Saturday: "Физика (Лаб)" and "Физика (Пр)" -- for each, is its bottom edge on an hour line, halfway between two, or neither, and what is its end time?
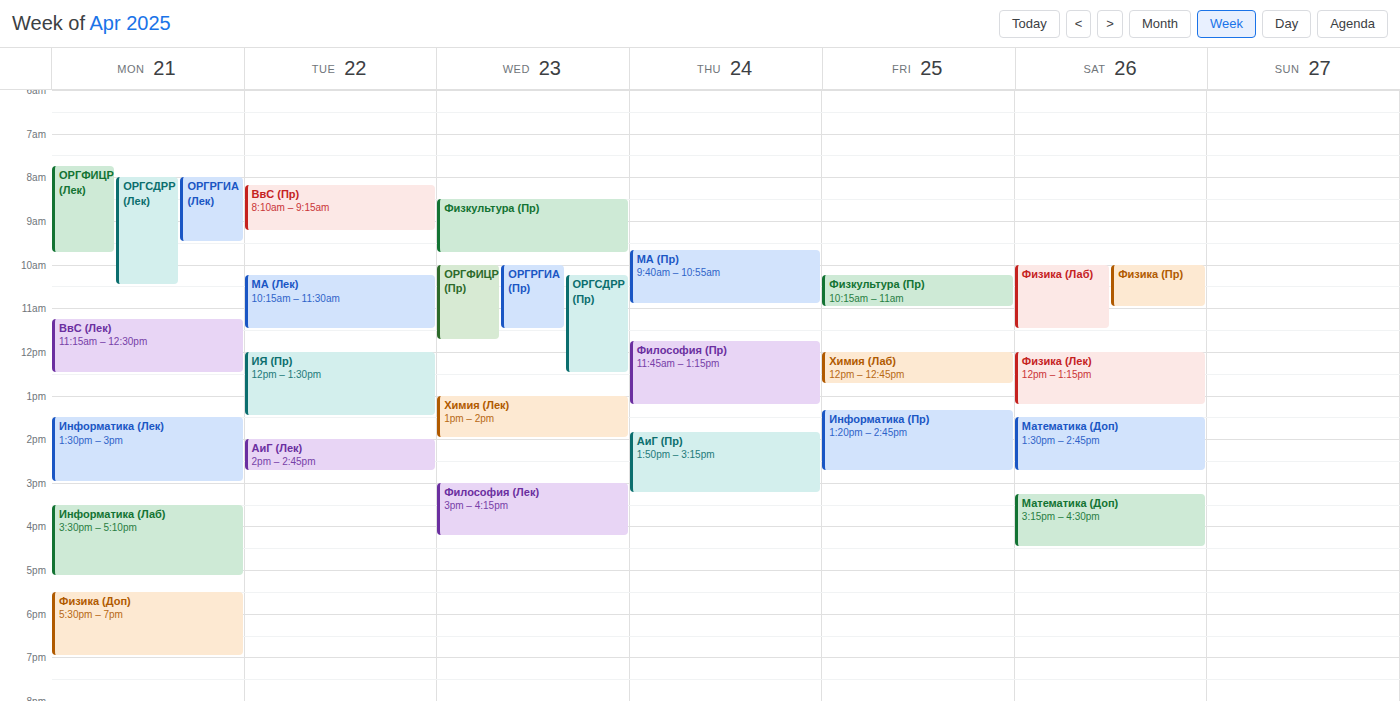
"Физика (Лаб)": 11:30 AM, halfway between the 11 AM and 12 PM lines. "Физика (Пр)": 11:00 AM, exactly on the 11 AM line.